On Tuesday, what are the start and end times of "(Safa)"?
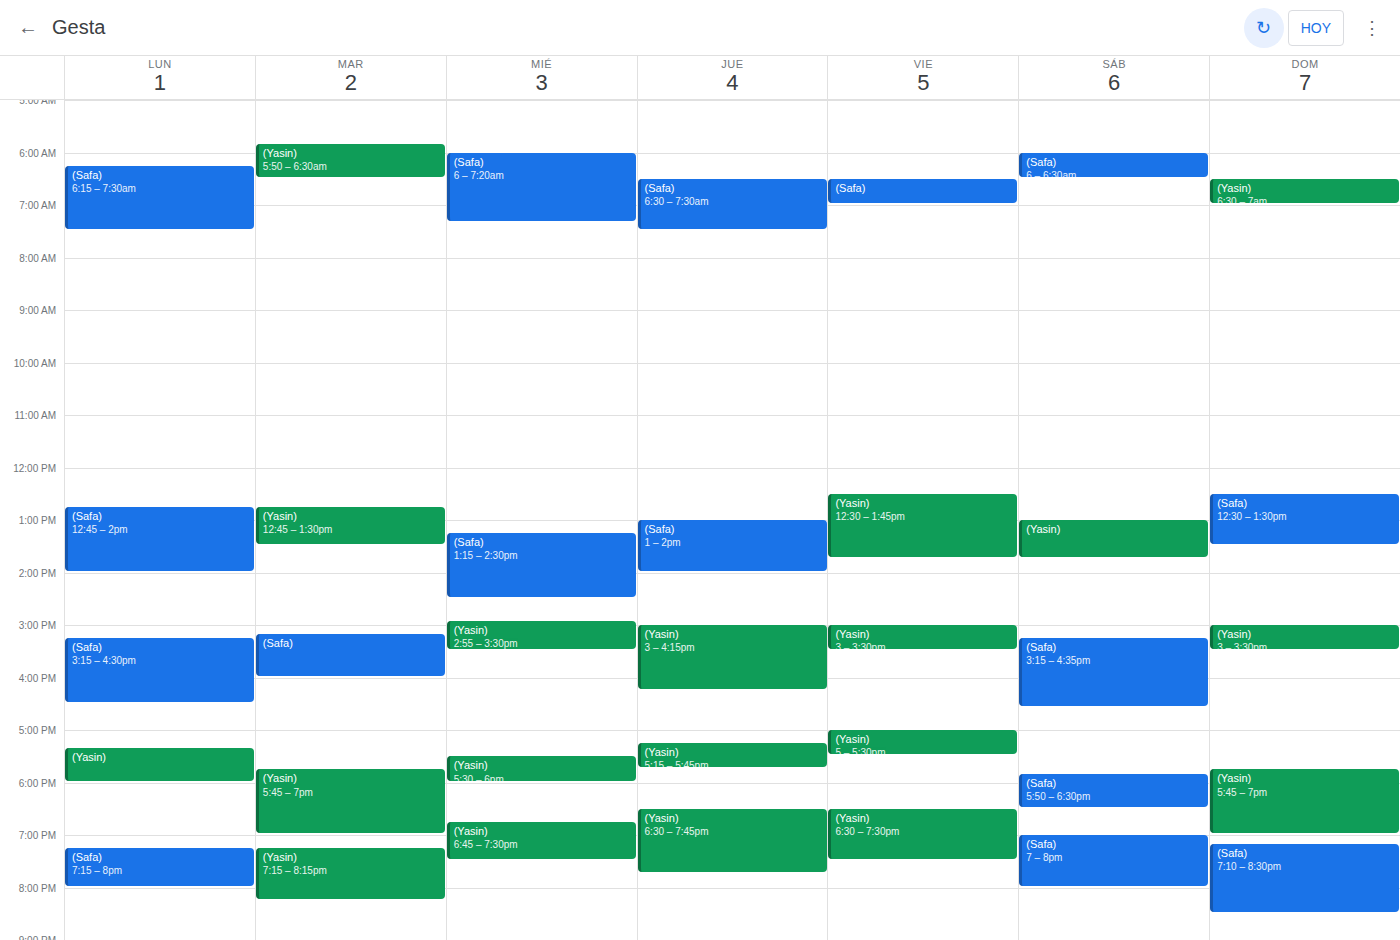
15:10 to 16:00